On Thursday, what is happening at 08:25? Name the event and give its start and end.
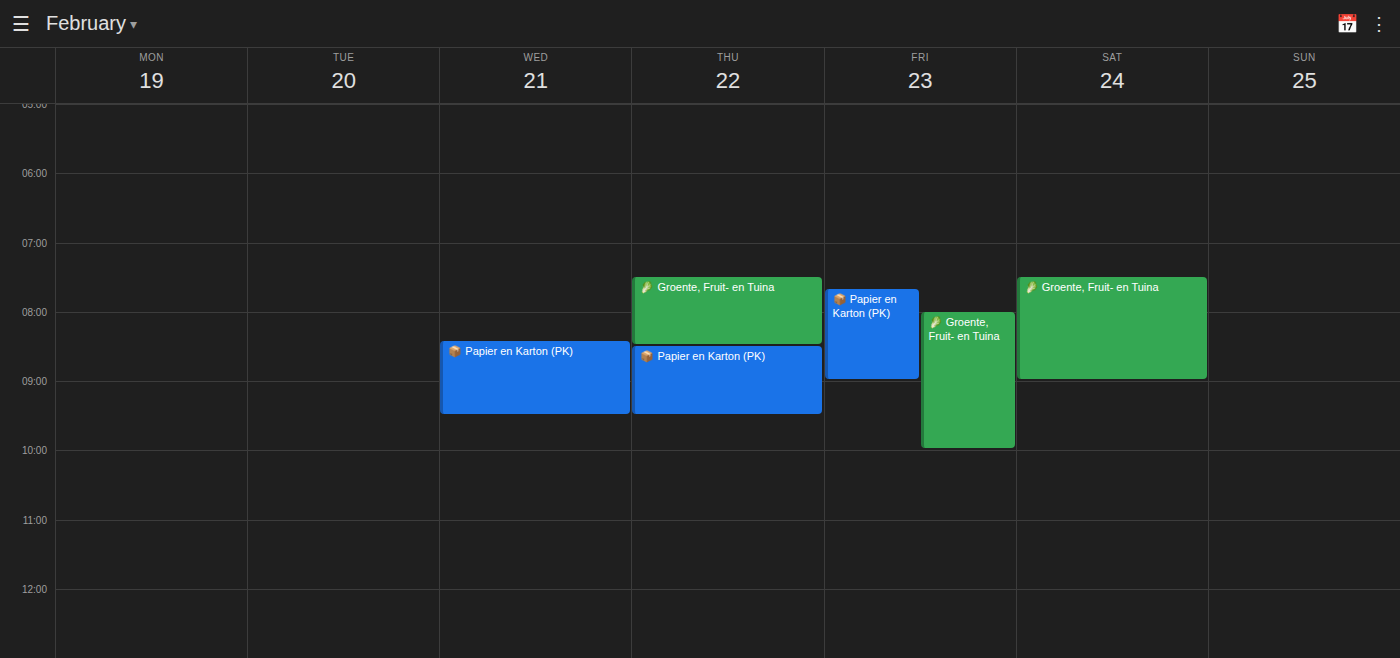
"🥬 Groente, Fruit- en Tuina", 07:30 to 08:30